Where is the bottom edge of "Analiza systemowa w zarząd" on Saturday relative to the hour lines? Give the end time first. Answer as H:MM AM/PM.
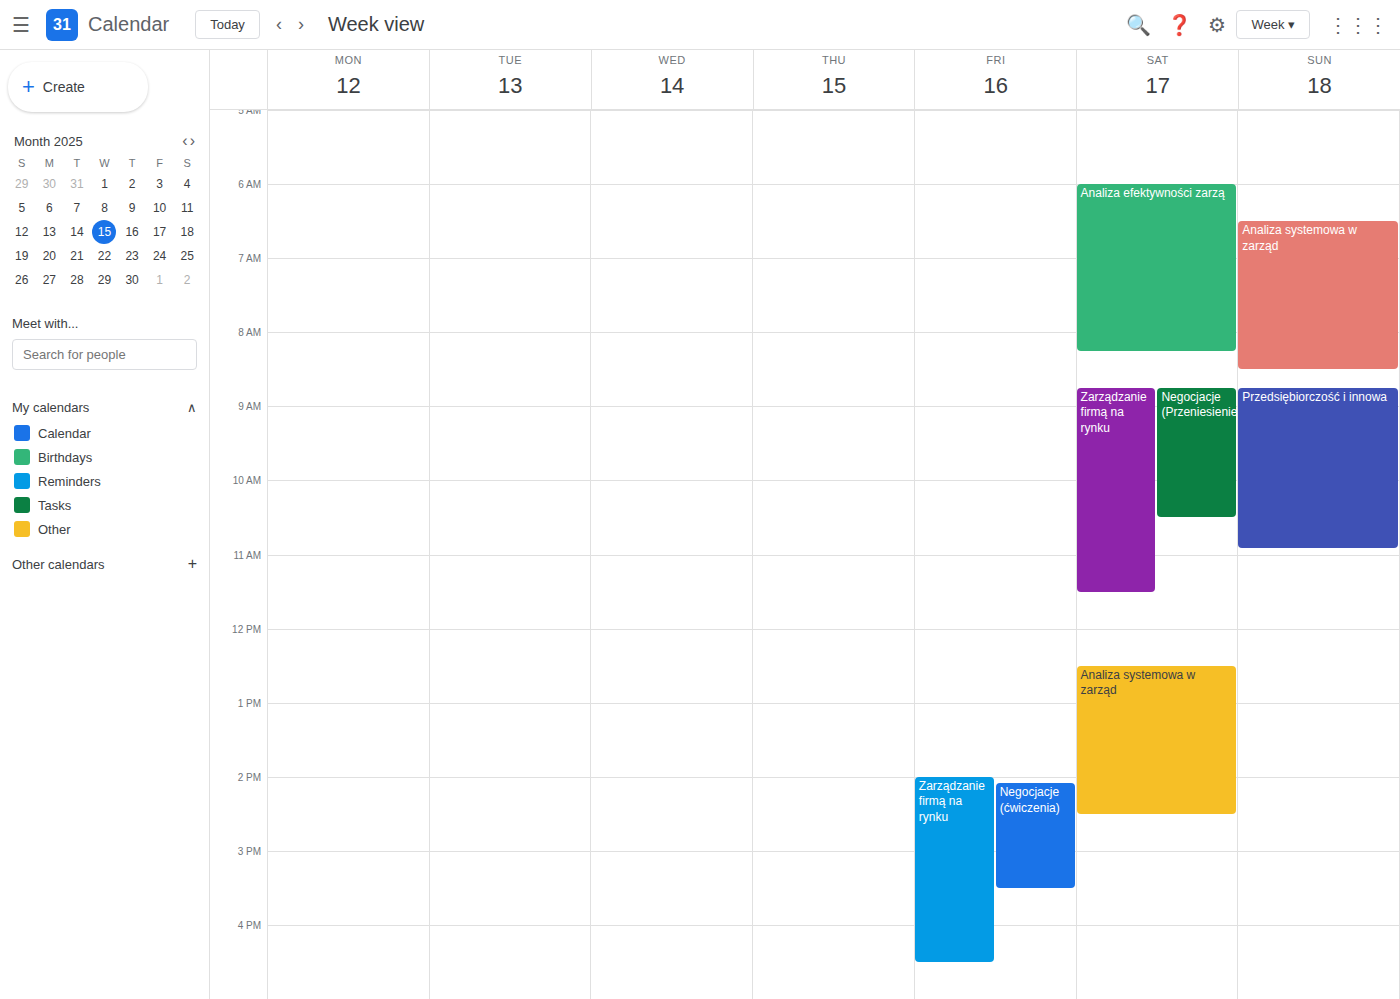
2:30 PM -- halfway between the 2 PM and 3 PM lines.